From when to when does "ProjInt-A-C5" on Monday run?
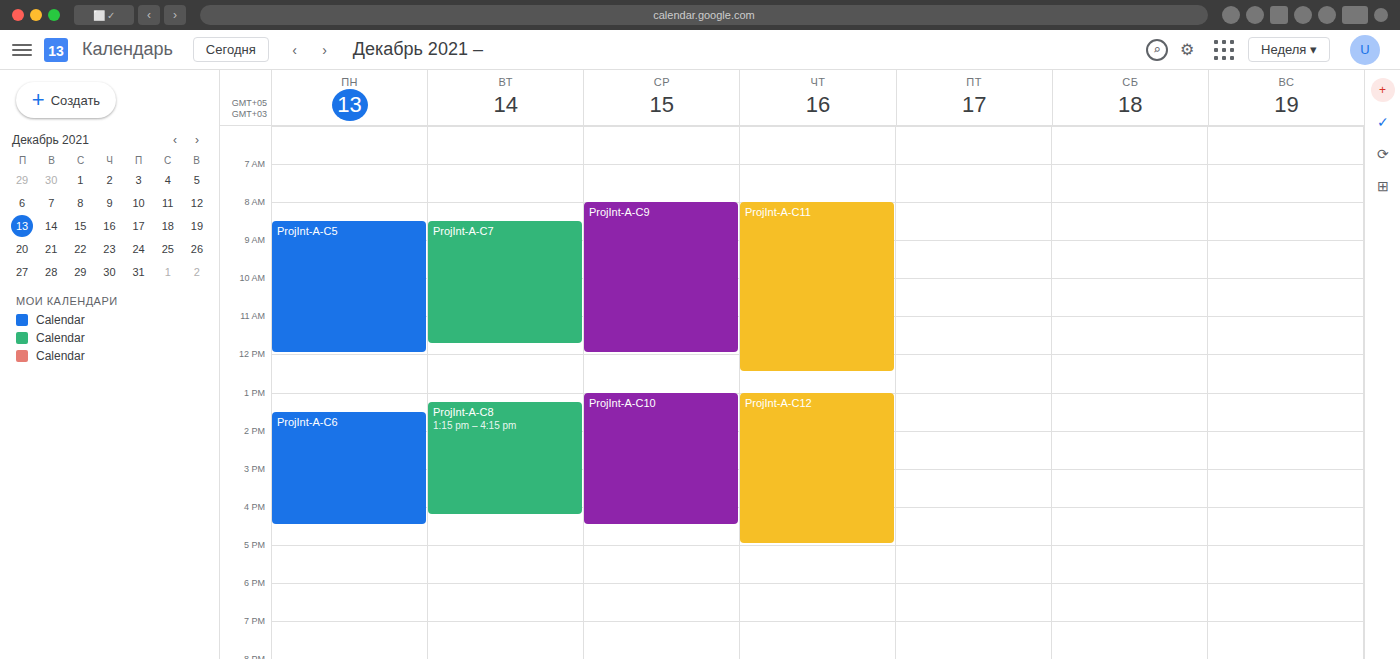
8:30 AM to 12:00 PM